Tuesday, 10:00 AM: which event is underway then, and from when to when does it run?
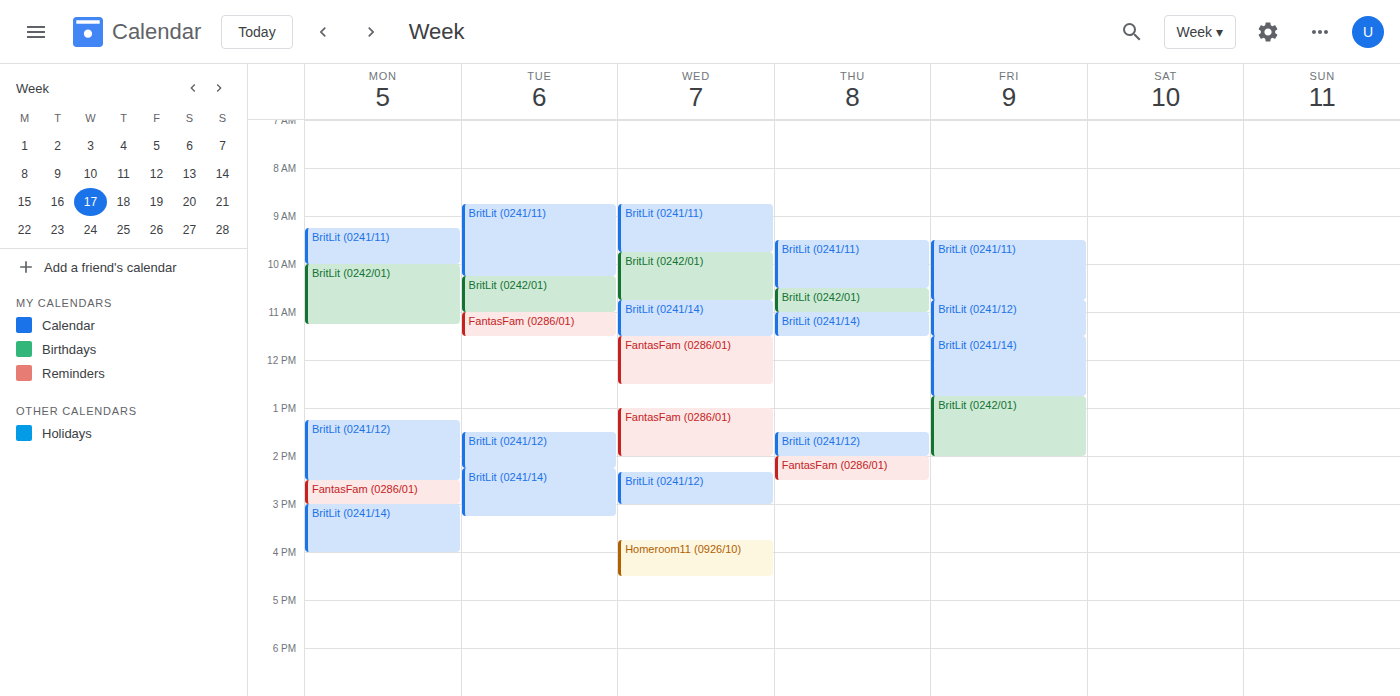
"BritLit (0241/11)", 8:45 AM to 10:15 AM